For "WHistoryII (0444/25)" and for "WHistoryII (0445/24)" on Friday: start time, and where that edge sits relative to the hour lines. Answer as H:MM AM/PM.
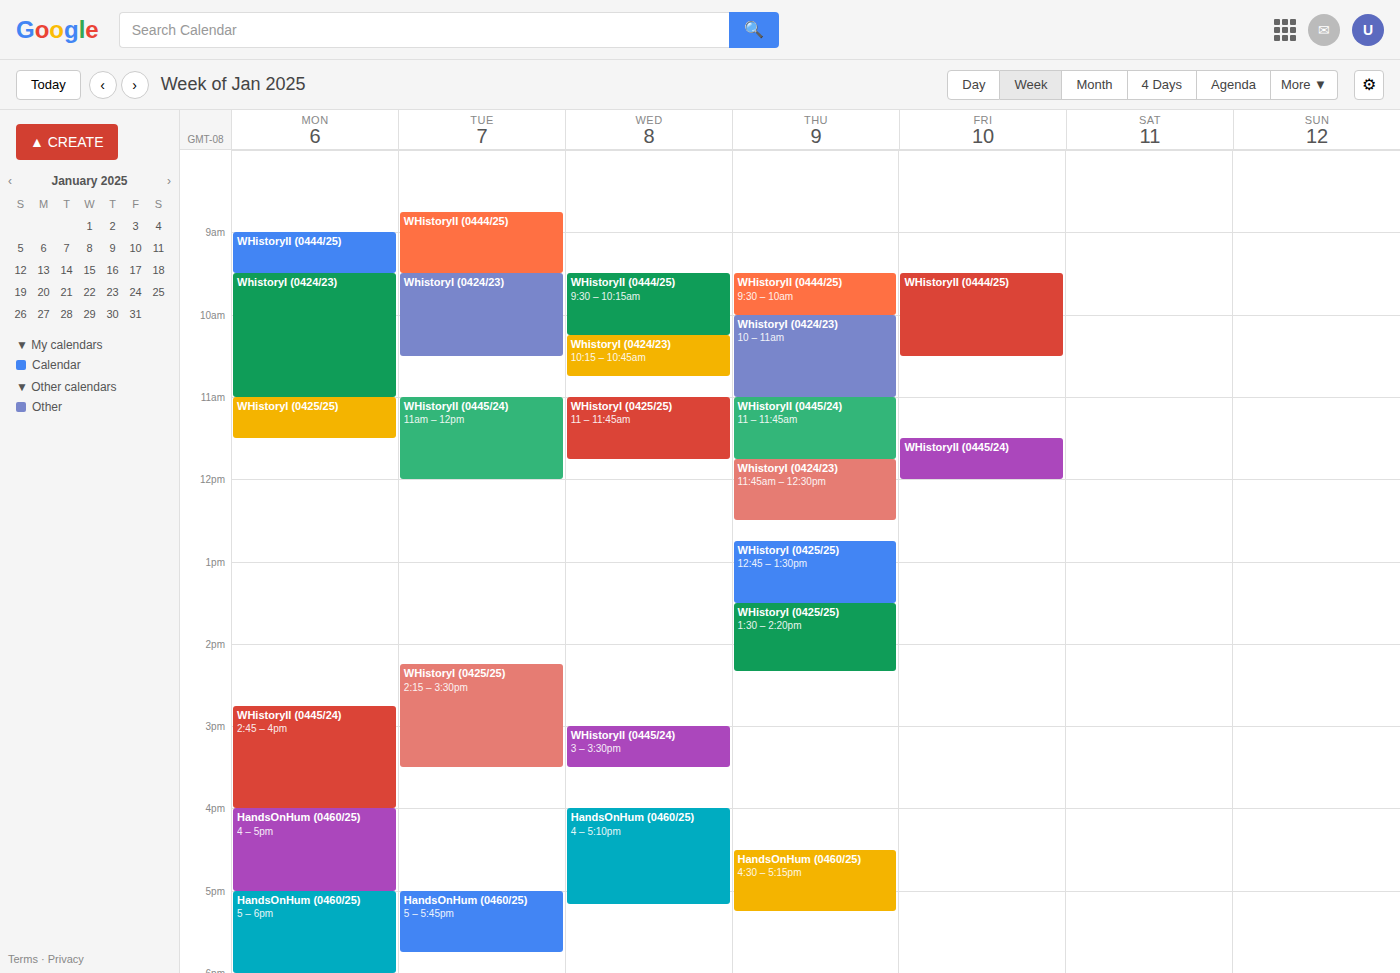
"WHistoryII (0444/25)": 9:30 AM, halfway between the 9 AM and 10 AM lines. "WHistoryII (0445/24)": 11:30 AM, halfway between the 11 AM and 12 PM lines.